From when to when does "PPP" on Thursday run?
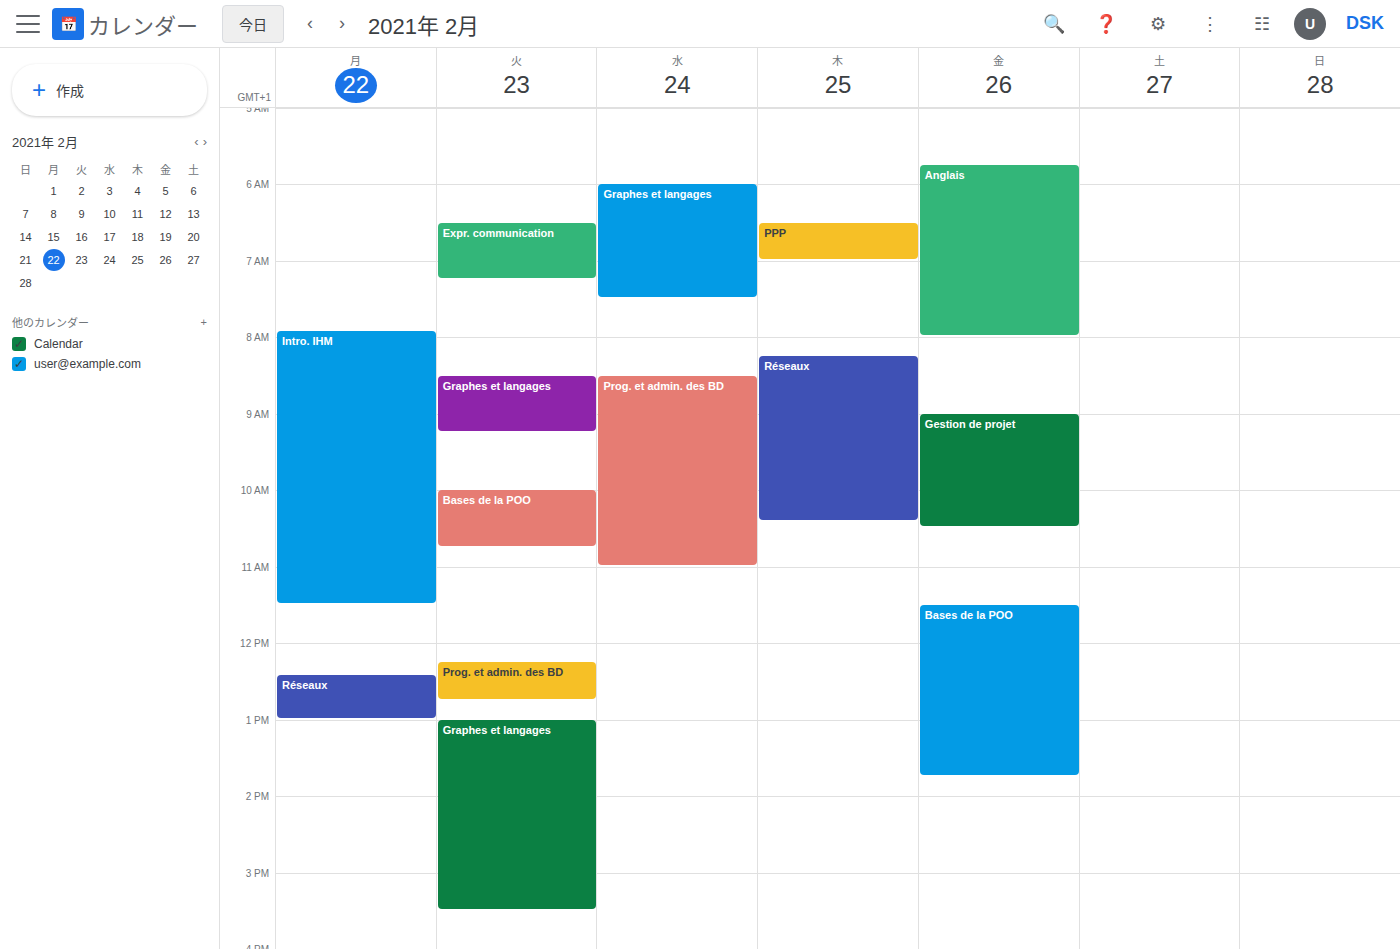
6:30 AM to 7:00 AM